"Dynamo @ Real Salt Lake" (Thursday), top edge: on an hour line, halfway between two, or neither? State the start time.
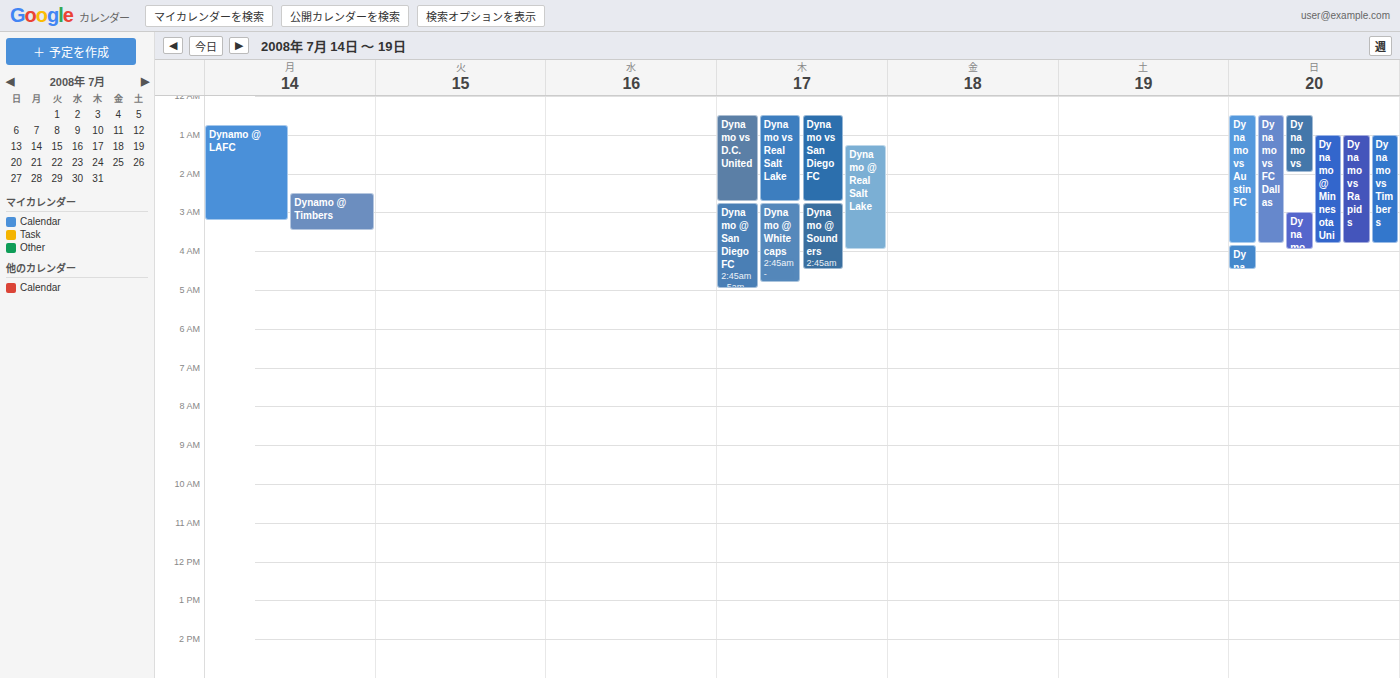
1:15 AM -- neither: a quarter of the way from the 1 AM line to the 2 AM line.